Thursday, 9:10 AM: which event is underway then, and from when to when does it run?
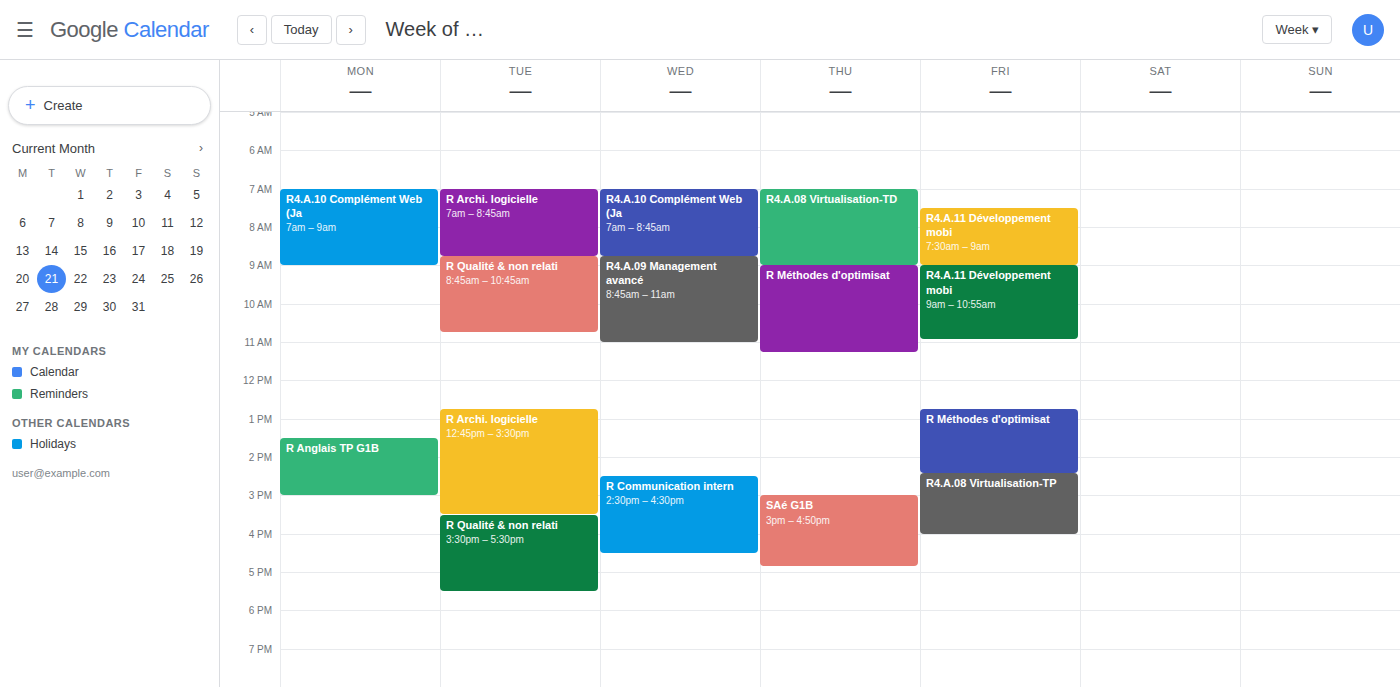
"R Méthodes d'optimisat", 9:00 AM to 11:15 AM